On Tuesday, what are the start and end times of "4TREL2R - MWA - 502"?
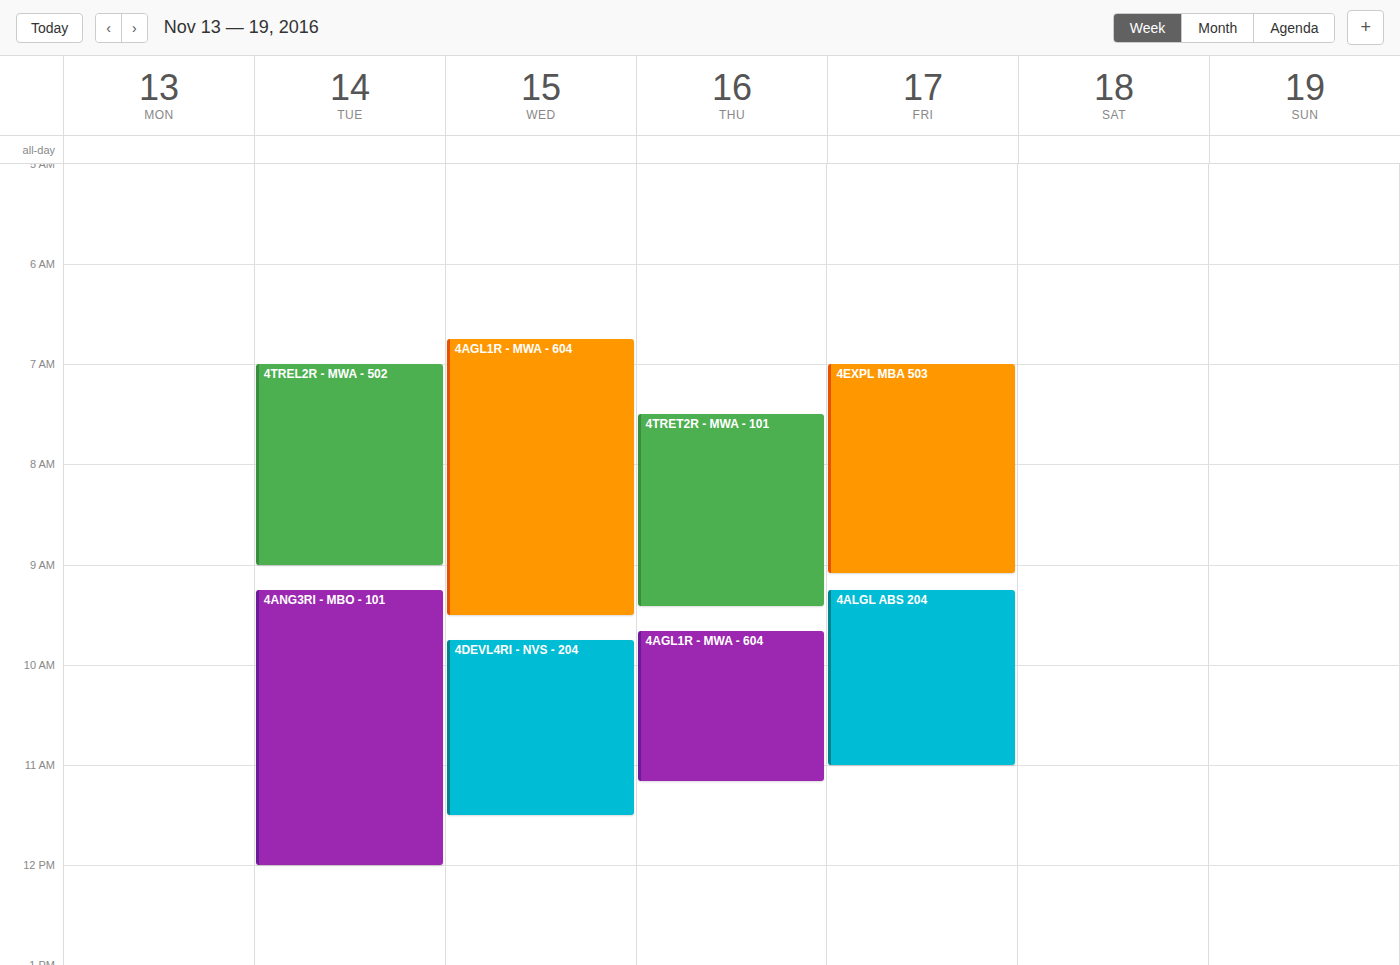
07:00 to 09:00